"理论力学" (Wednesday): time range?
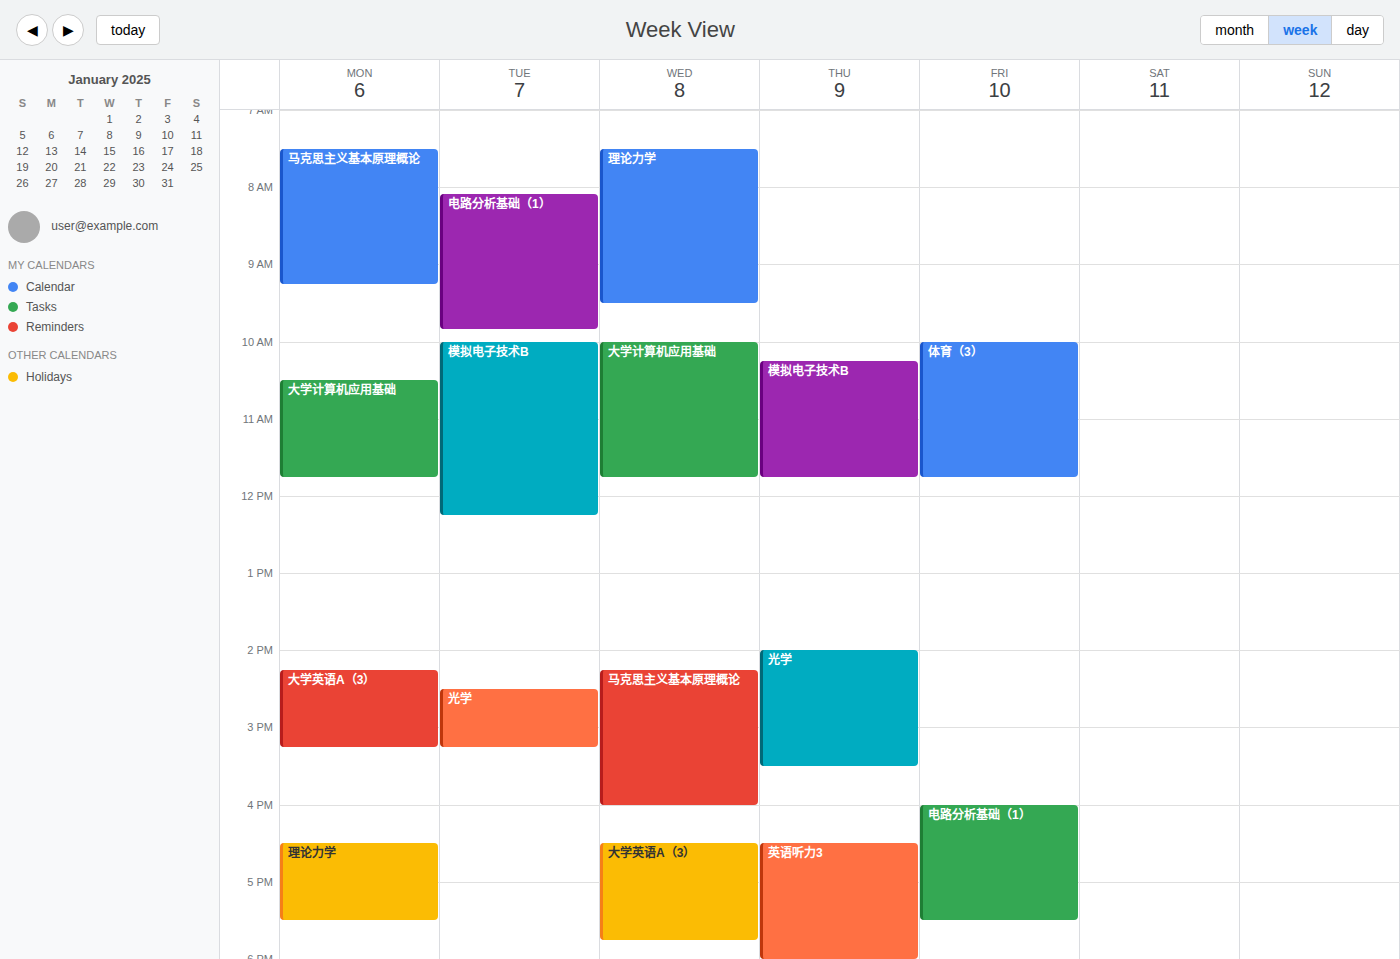
7:30 AM to 9:30 AM